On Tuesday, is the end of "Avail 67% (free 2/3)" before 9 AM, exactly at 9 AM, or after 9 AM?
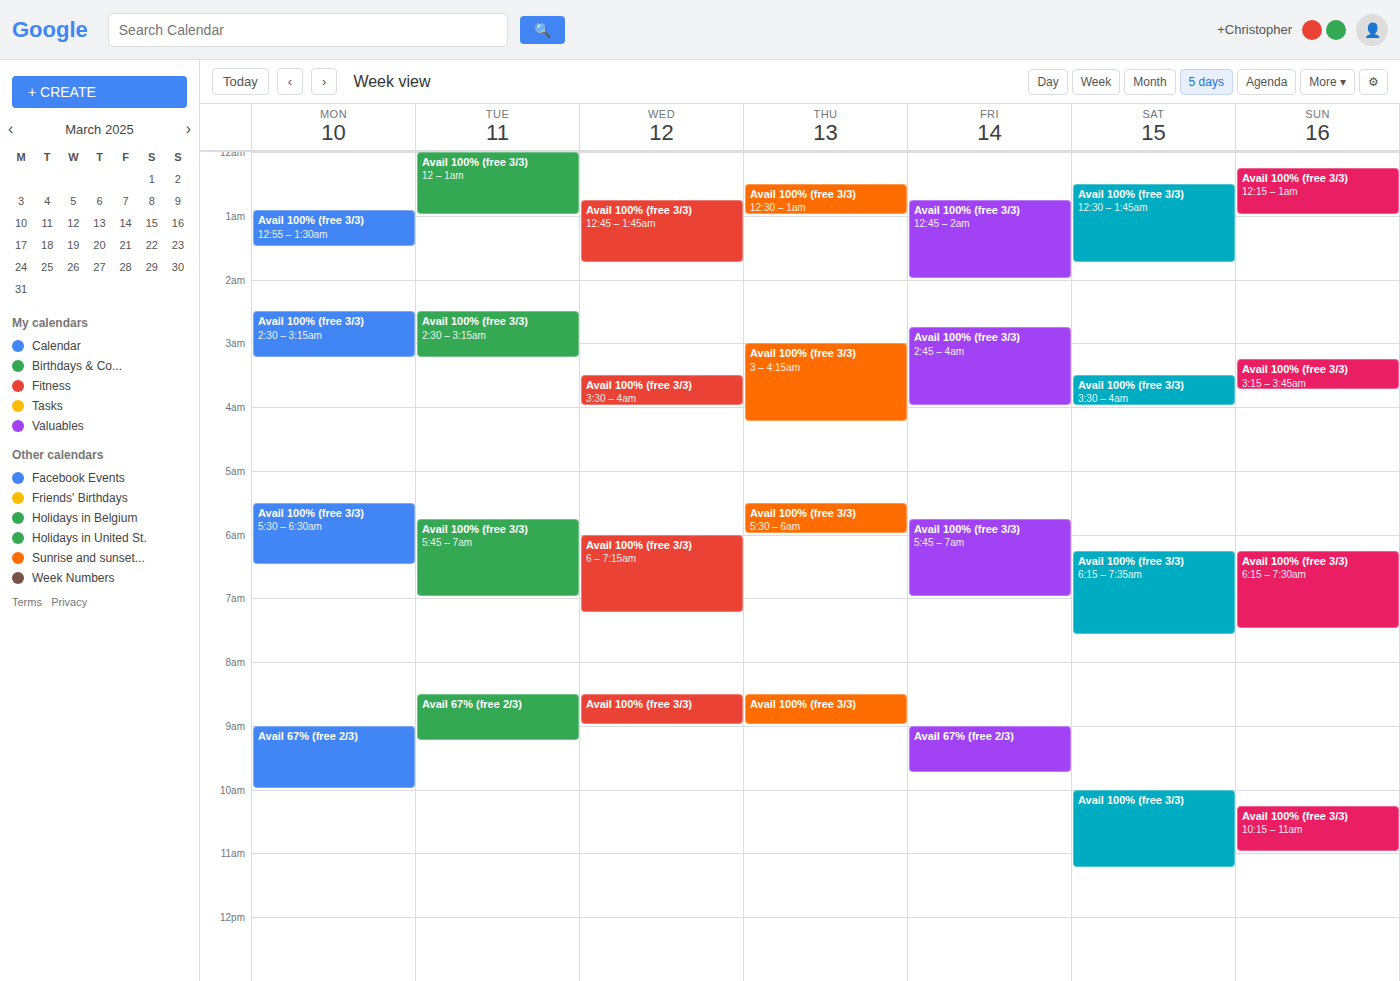
9:15 AM -- after 9 AM, 15 minutes below the 9 AM line.